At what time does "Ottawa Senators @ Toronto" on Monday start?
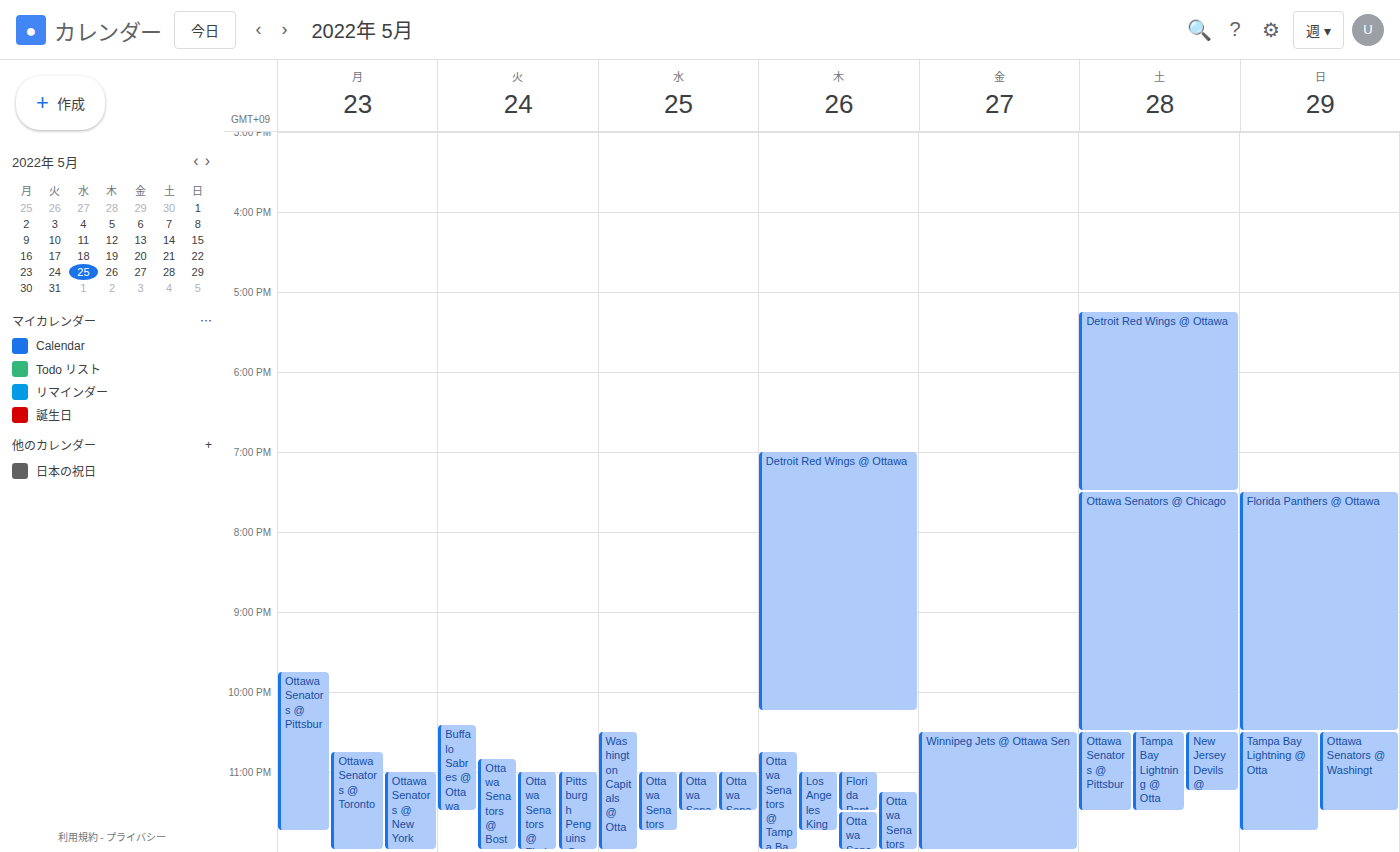
10:45 PM